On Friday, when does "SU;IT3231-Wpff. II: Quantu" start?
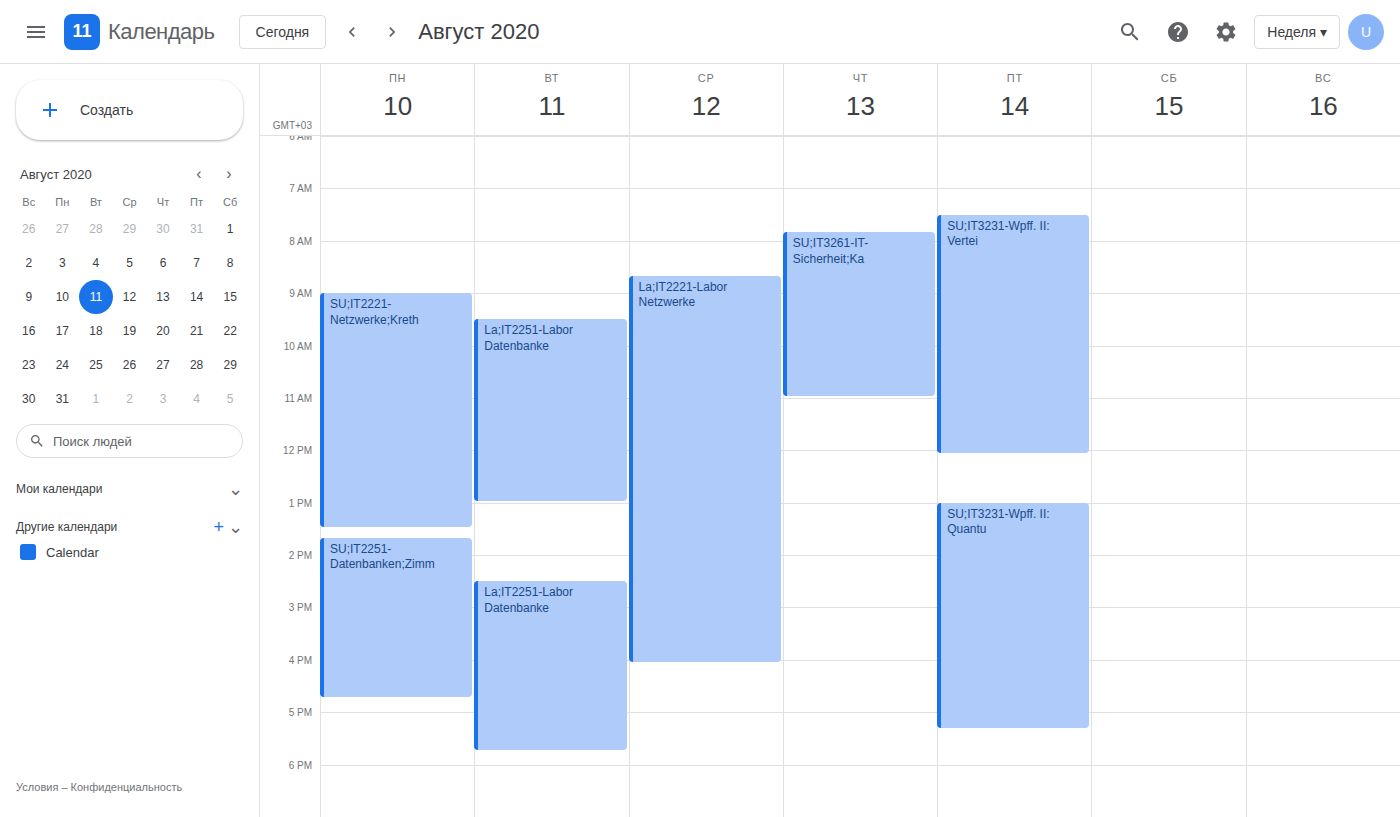
1:00 PM